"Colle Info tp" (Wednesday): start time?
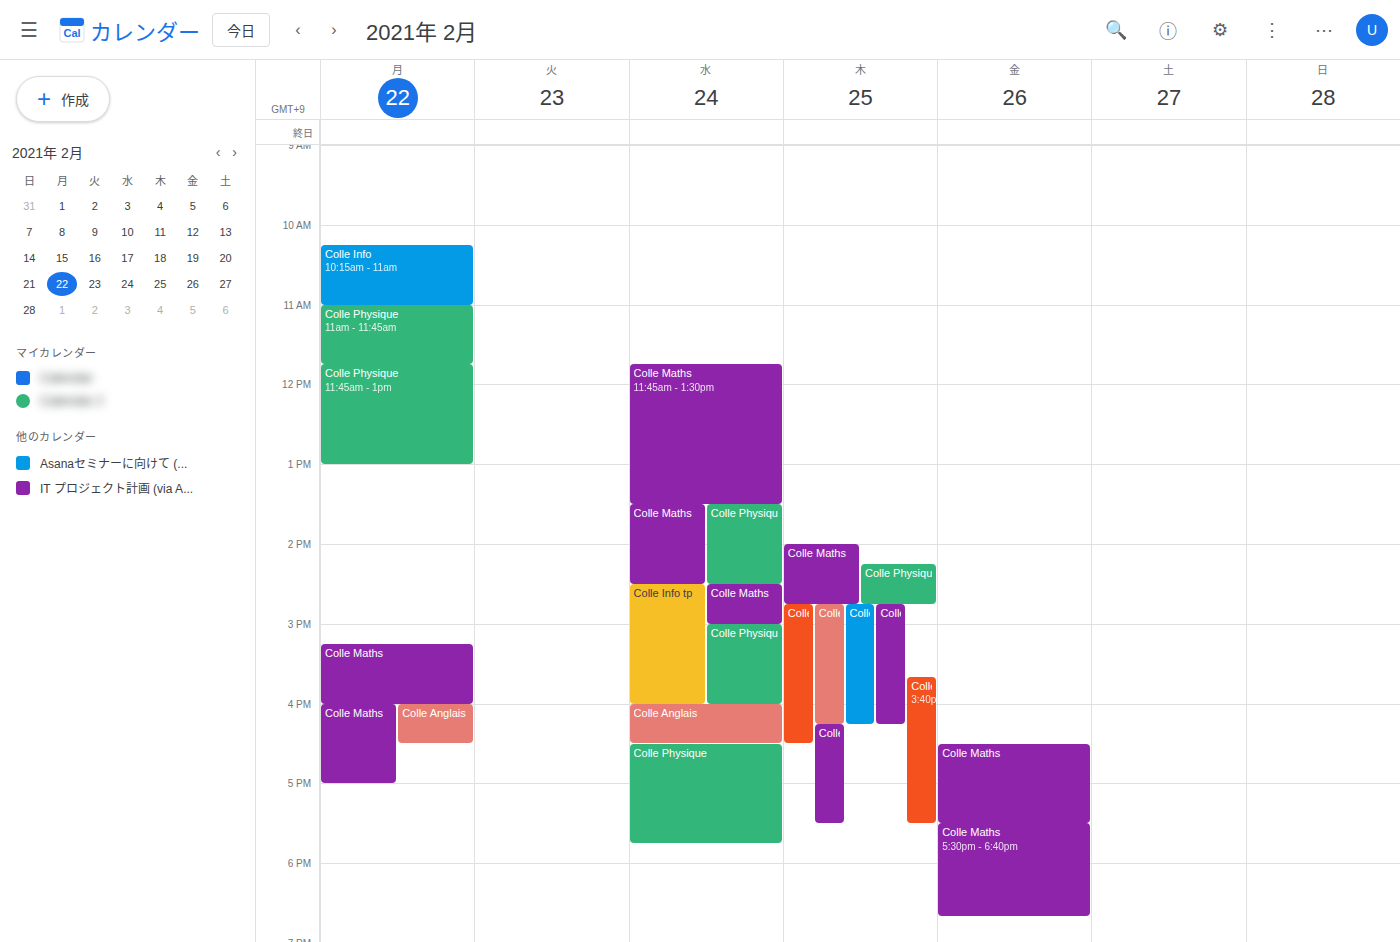
2:30 PM